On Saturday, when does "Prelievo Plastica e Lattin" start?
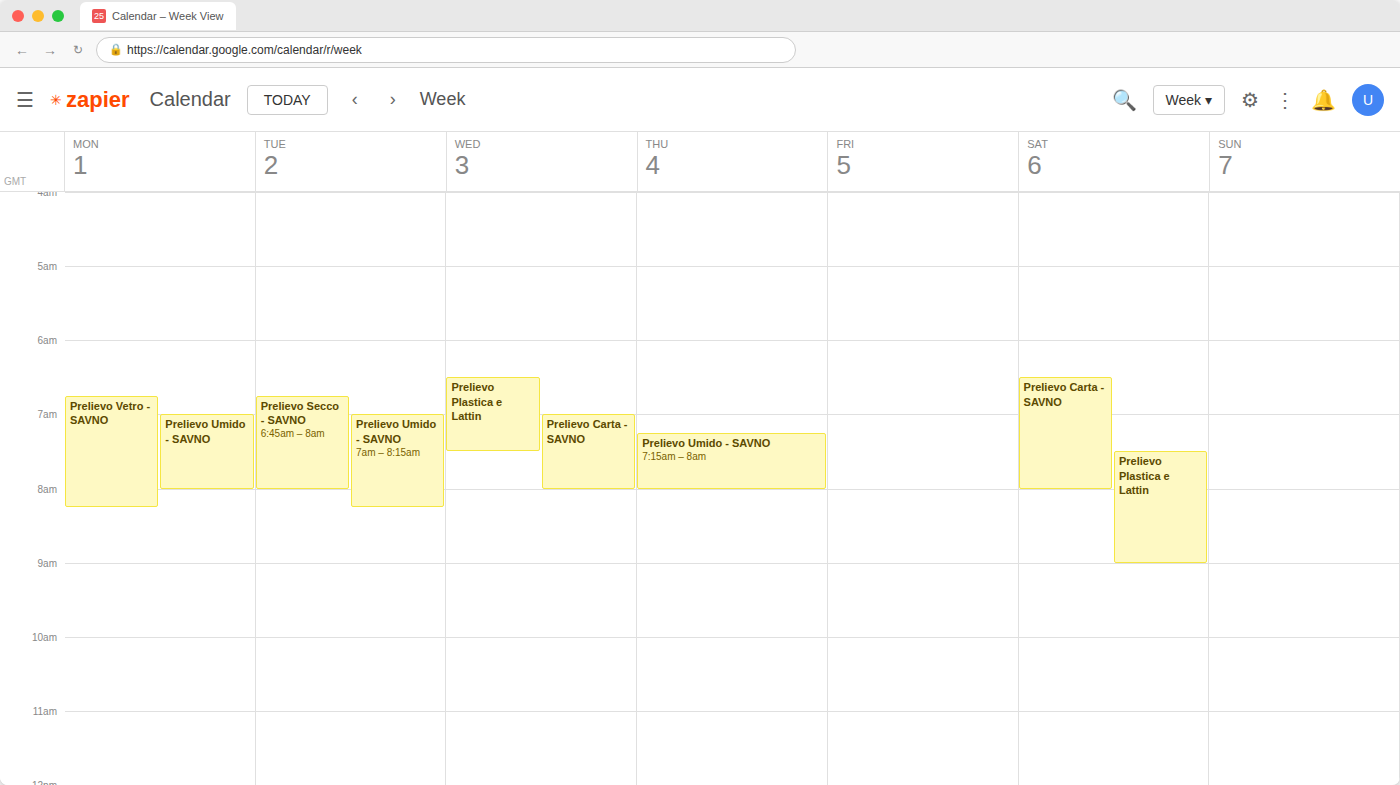
7:30 AM